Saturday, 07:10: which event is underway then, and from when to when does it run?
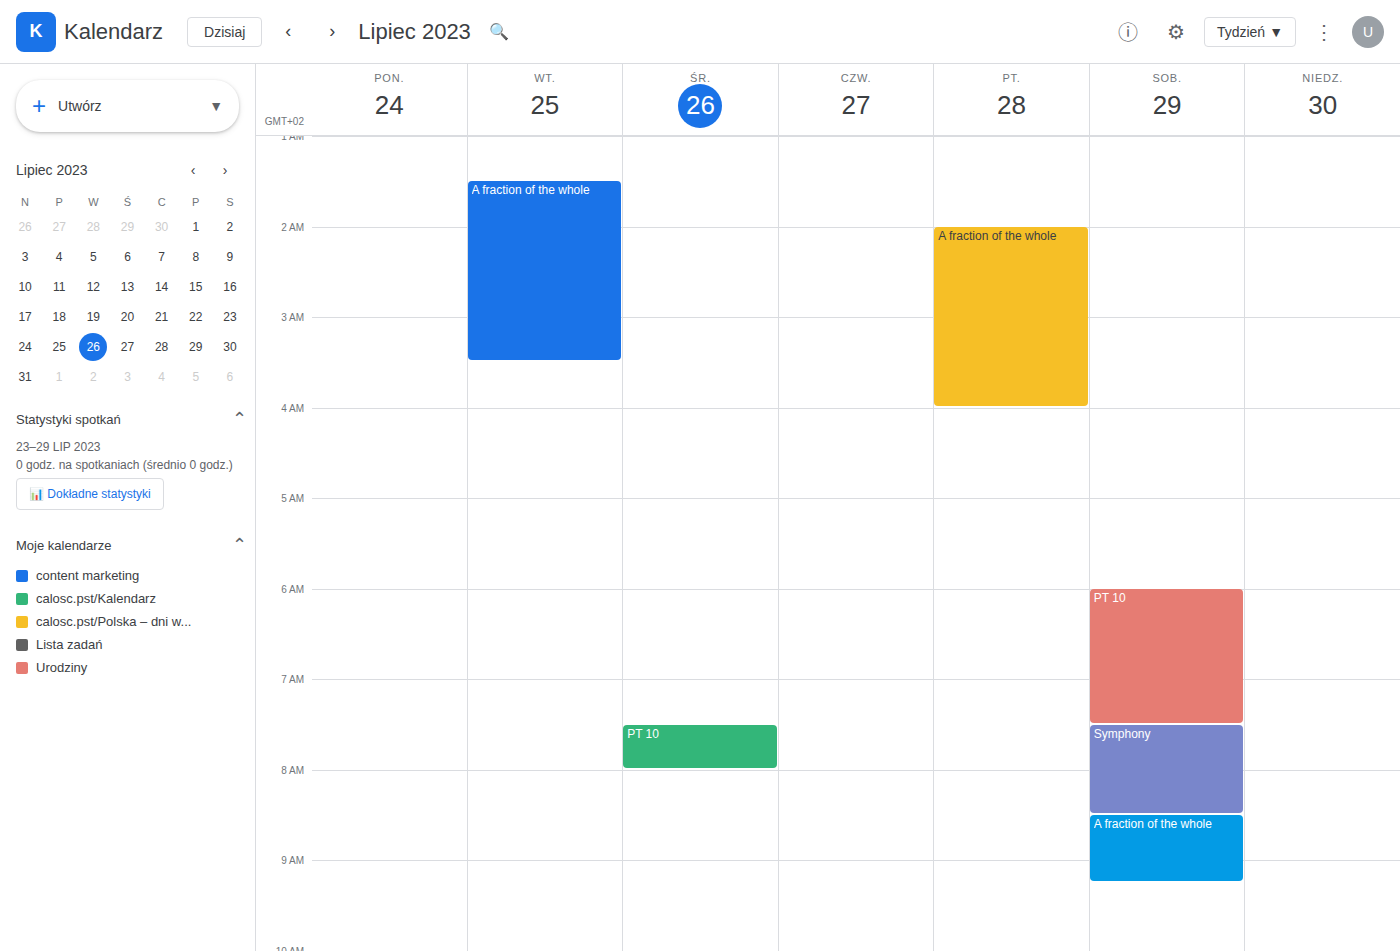
"PT 10", 06:00 to 07:30